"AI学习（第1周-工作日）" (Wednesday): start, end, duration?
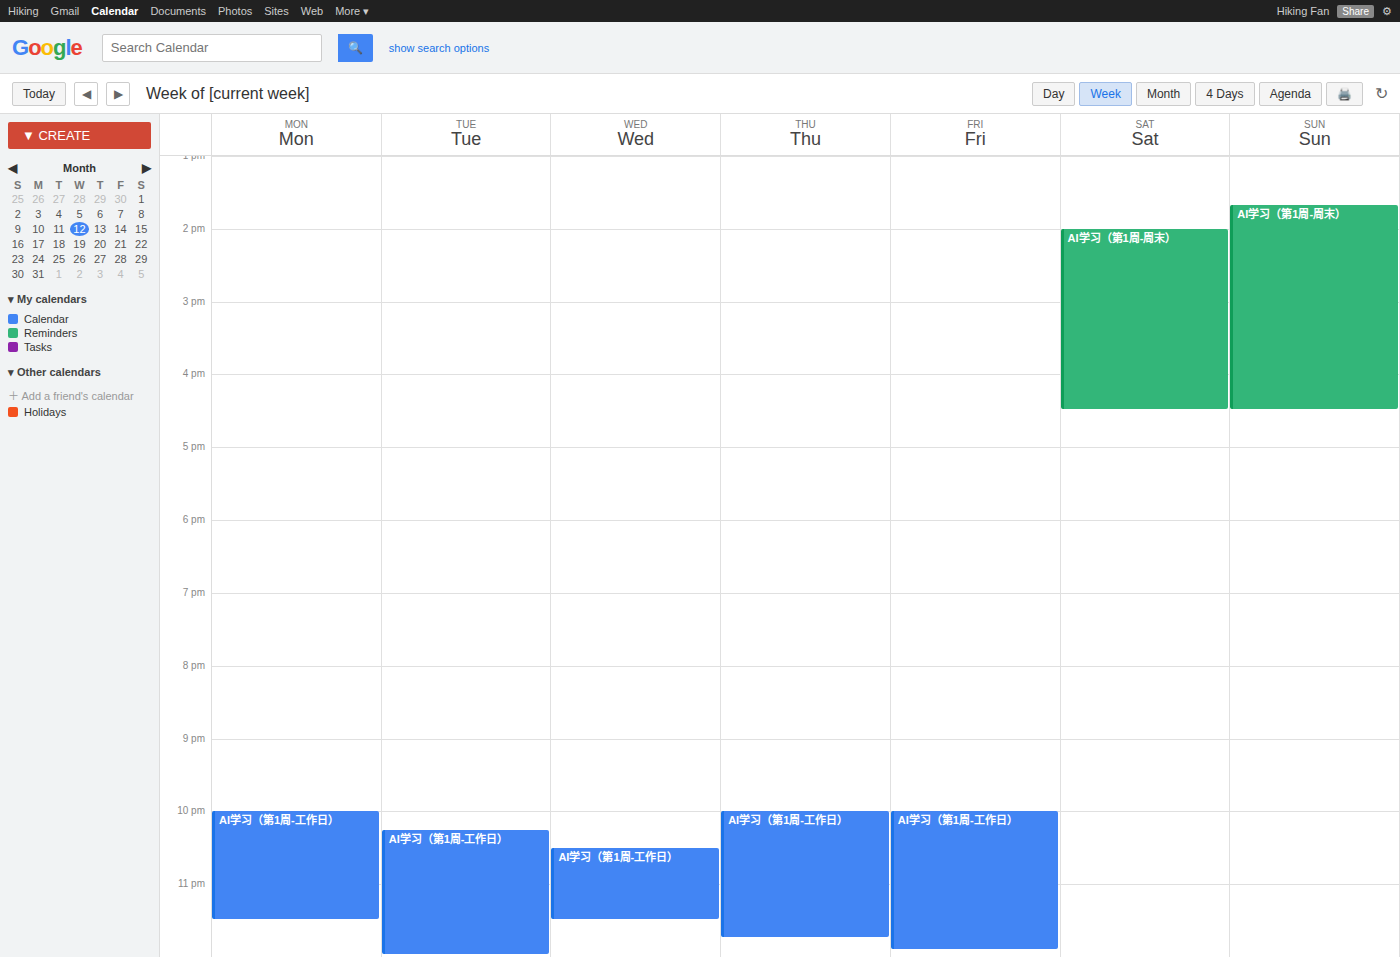
10:30 PM to 11:30 PM, 1 hour